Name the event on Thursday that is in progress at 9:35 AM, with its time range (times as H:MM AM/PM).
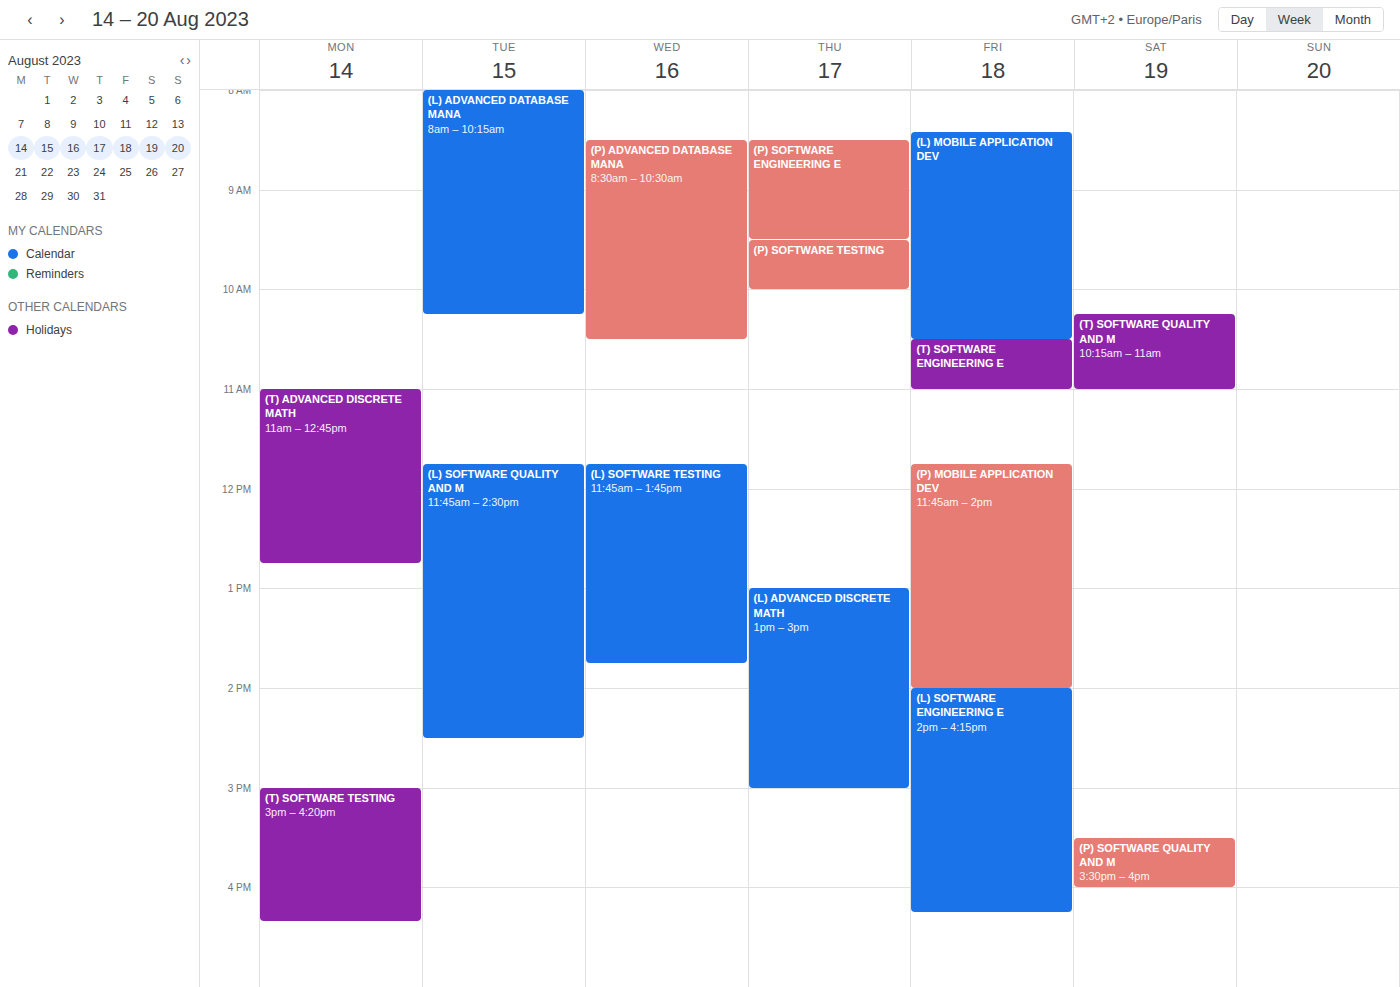
"(P) SOFTWARE TESTING", 9:30 AM to 10:00 AM